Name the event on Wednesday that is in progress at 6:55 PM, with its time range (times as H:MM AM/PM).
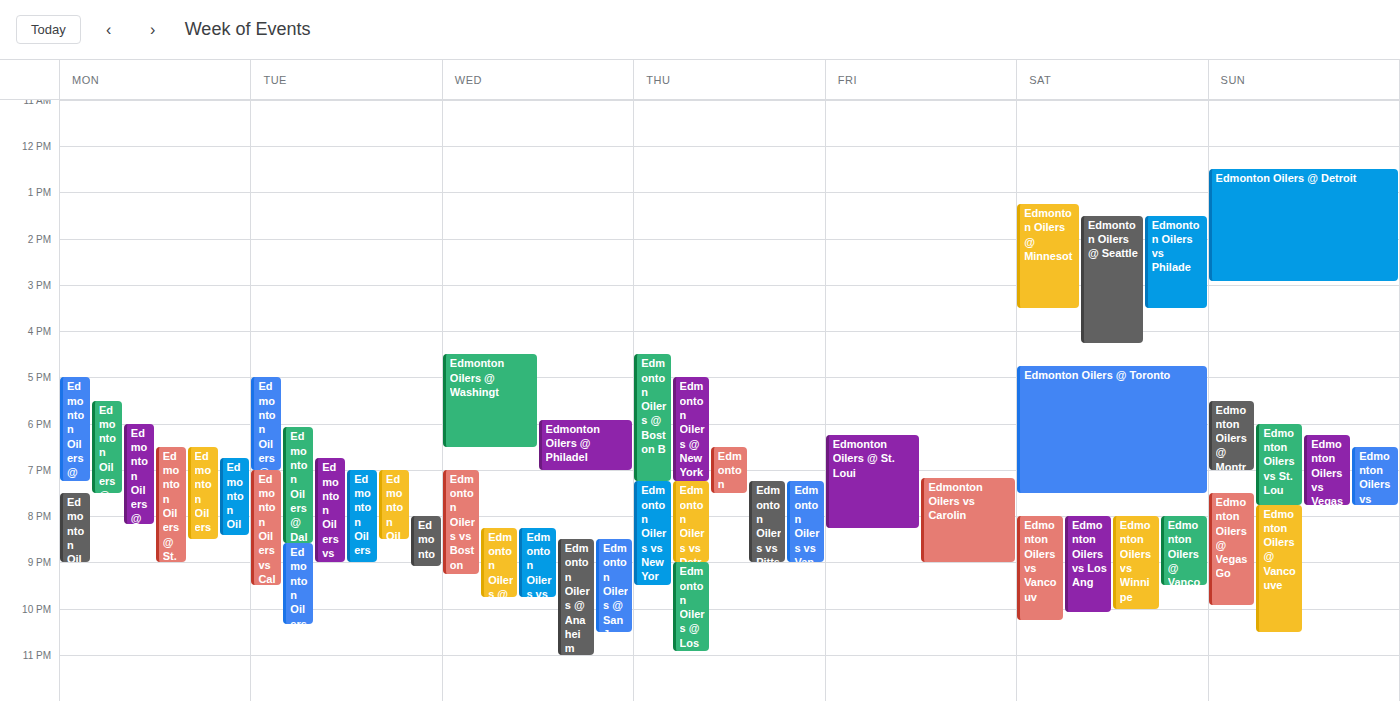
"Edmonton Oilers @ Philadel", 5:55 PM to 7:00 PM